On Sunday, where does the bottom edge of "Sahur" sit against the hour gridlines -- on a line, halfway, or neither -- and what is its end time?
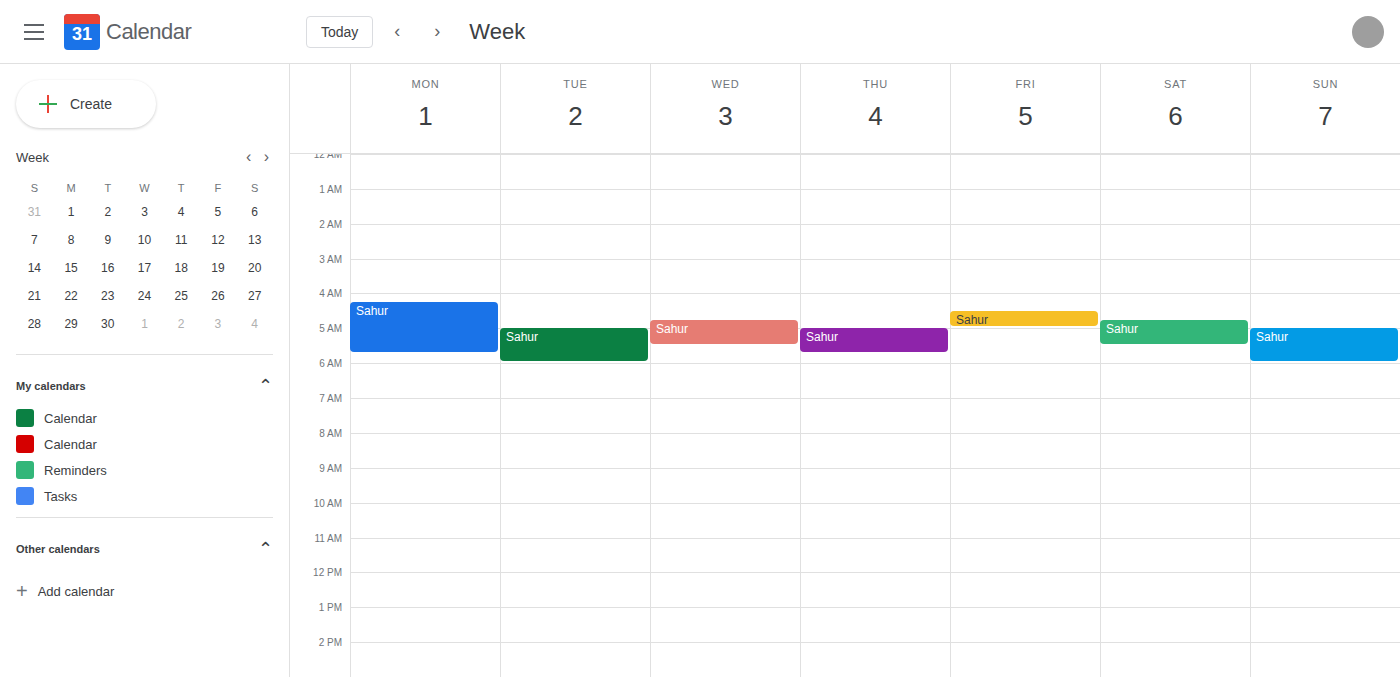
6:00 AM -- exactly on the 6 AM line.